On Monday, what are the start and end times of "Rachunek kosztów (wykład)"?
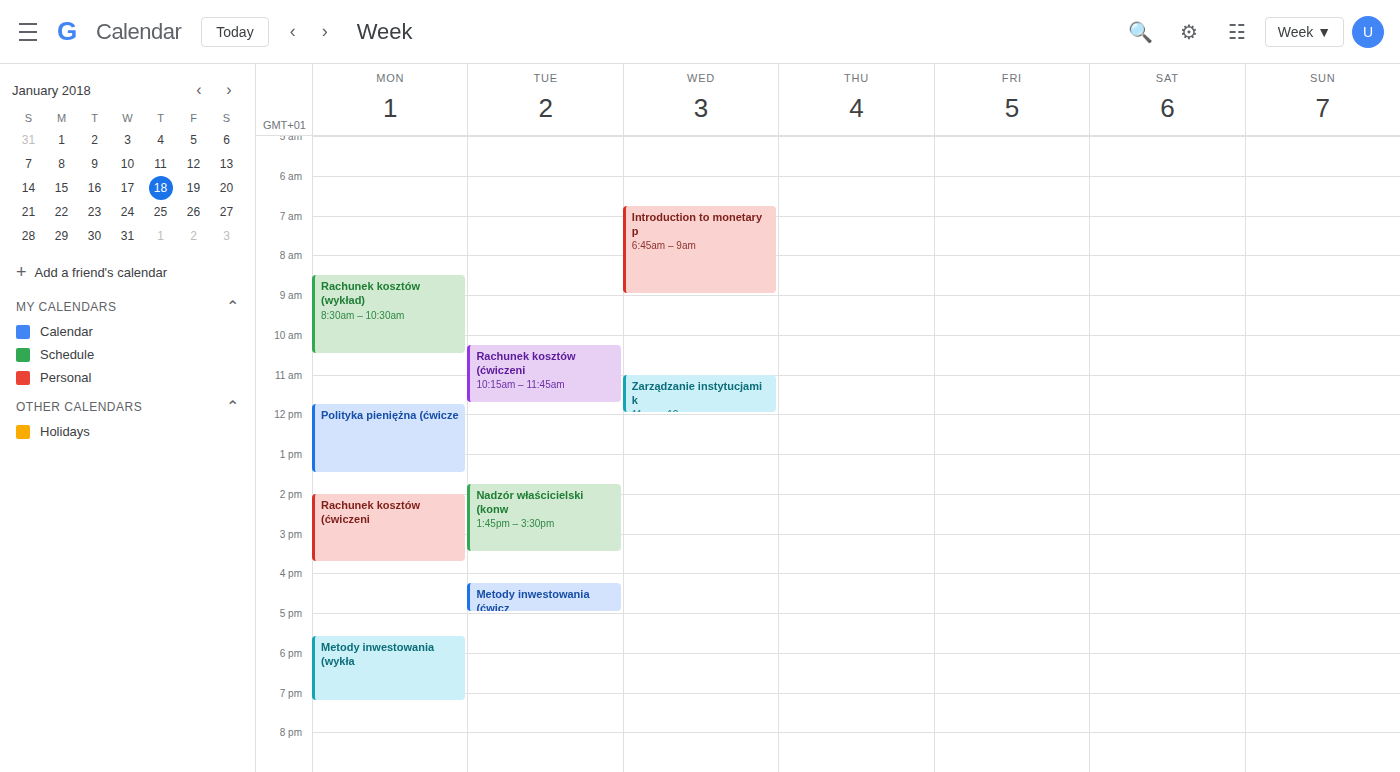
8:30 AM to 10:30 AM